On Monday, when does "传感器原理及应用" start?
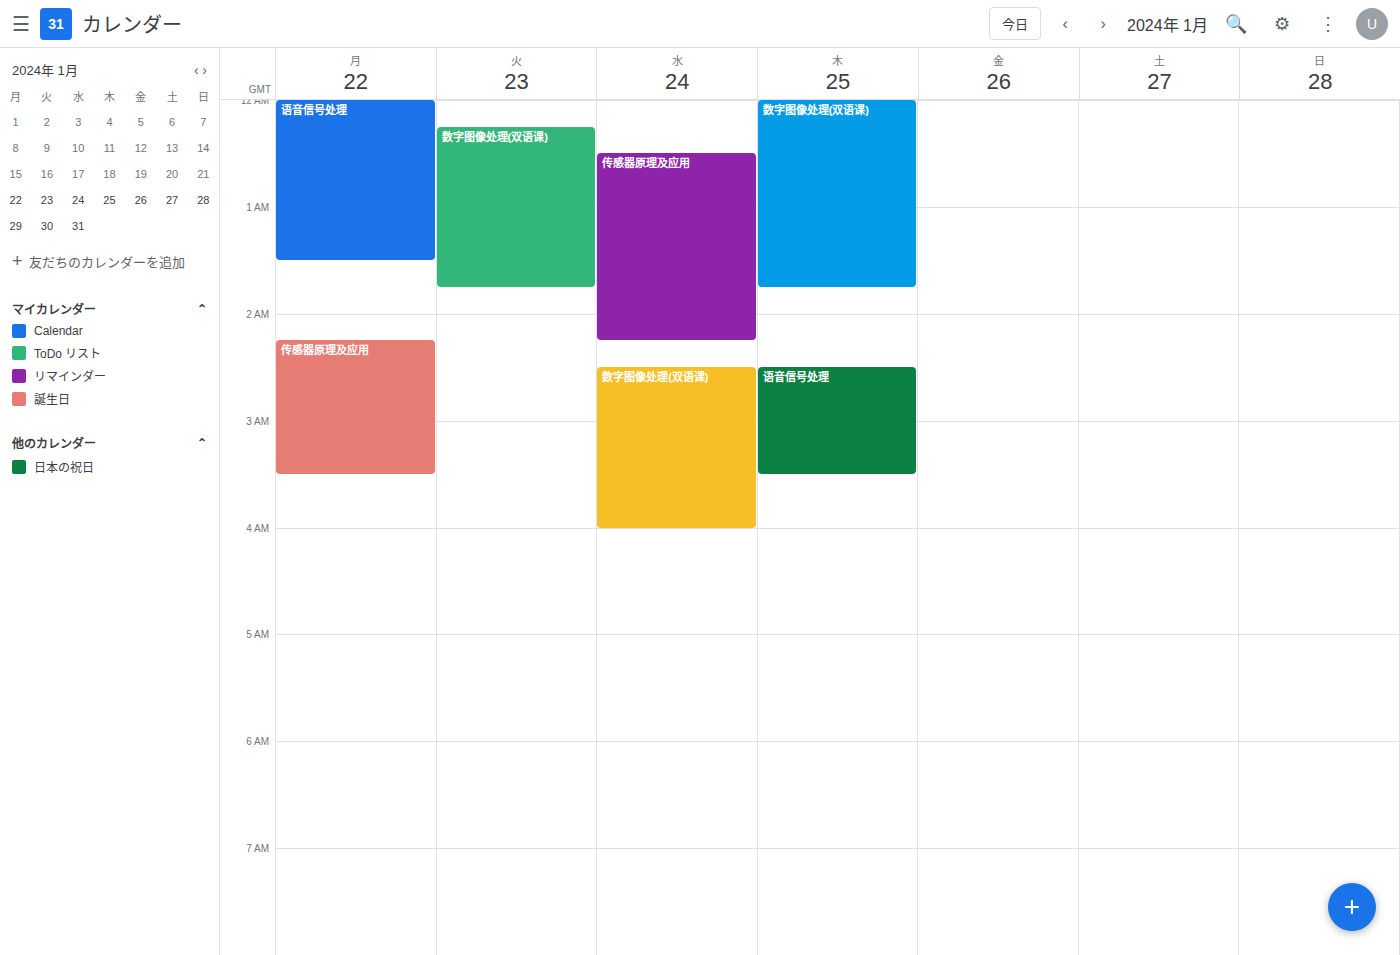
2:15 AM